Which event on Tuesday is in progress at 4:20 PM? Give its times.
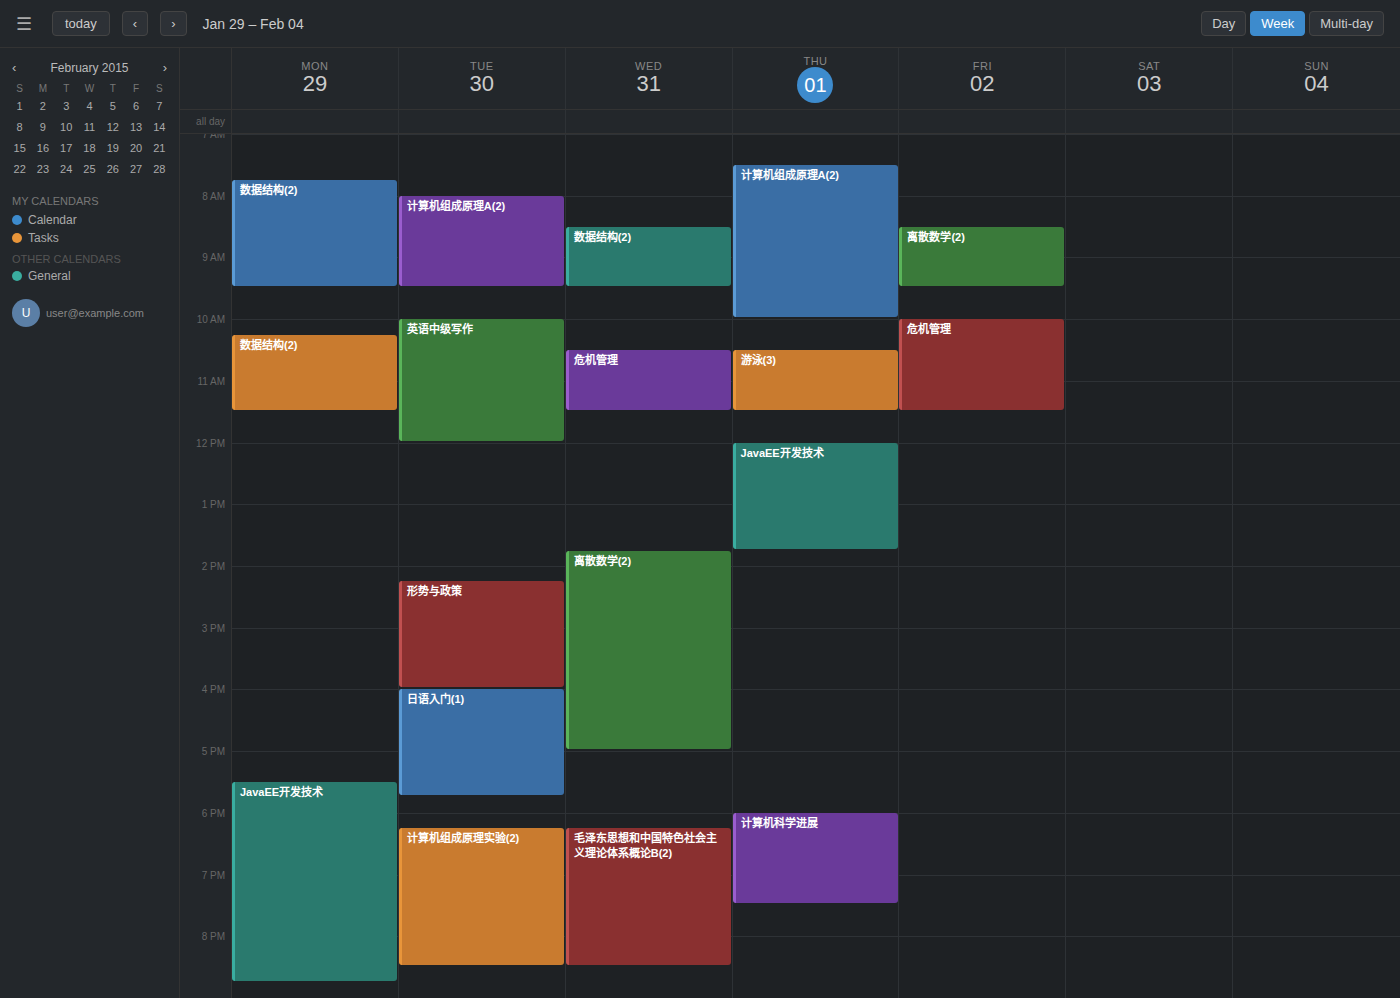
"日语入门(1)", 4:00 PM to 5:45 PM